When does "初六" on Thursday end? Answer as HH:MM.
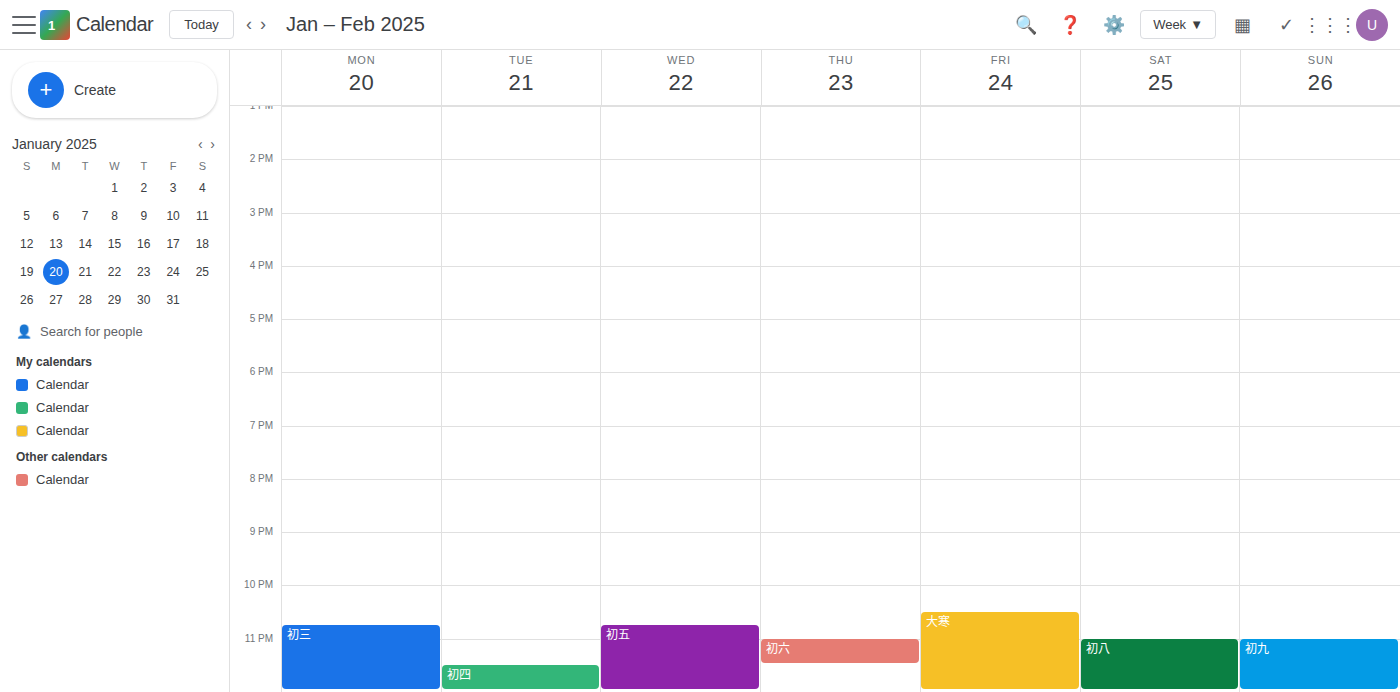
23:30